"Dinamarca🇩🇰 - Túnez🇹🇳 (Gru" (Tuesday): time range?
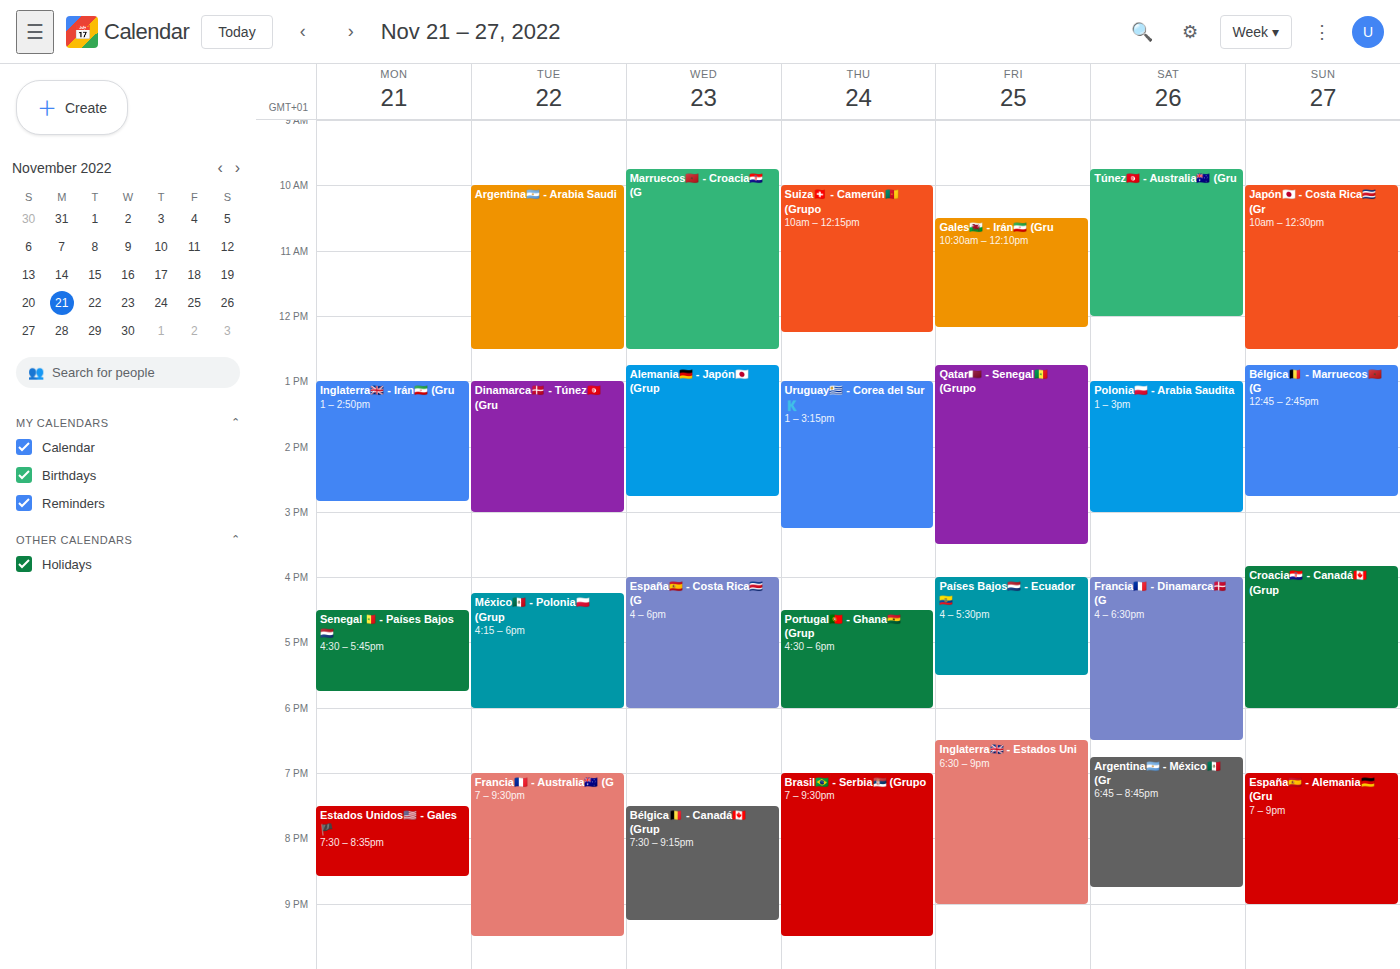
1:00 PM to 3:00 PM